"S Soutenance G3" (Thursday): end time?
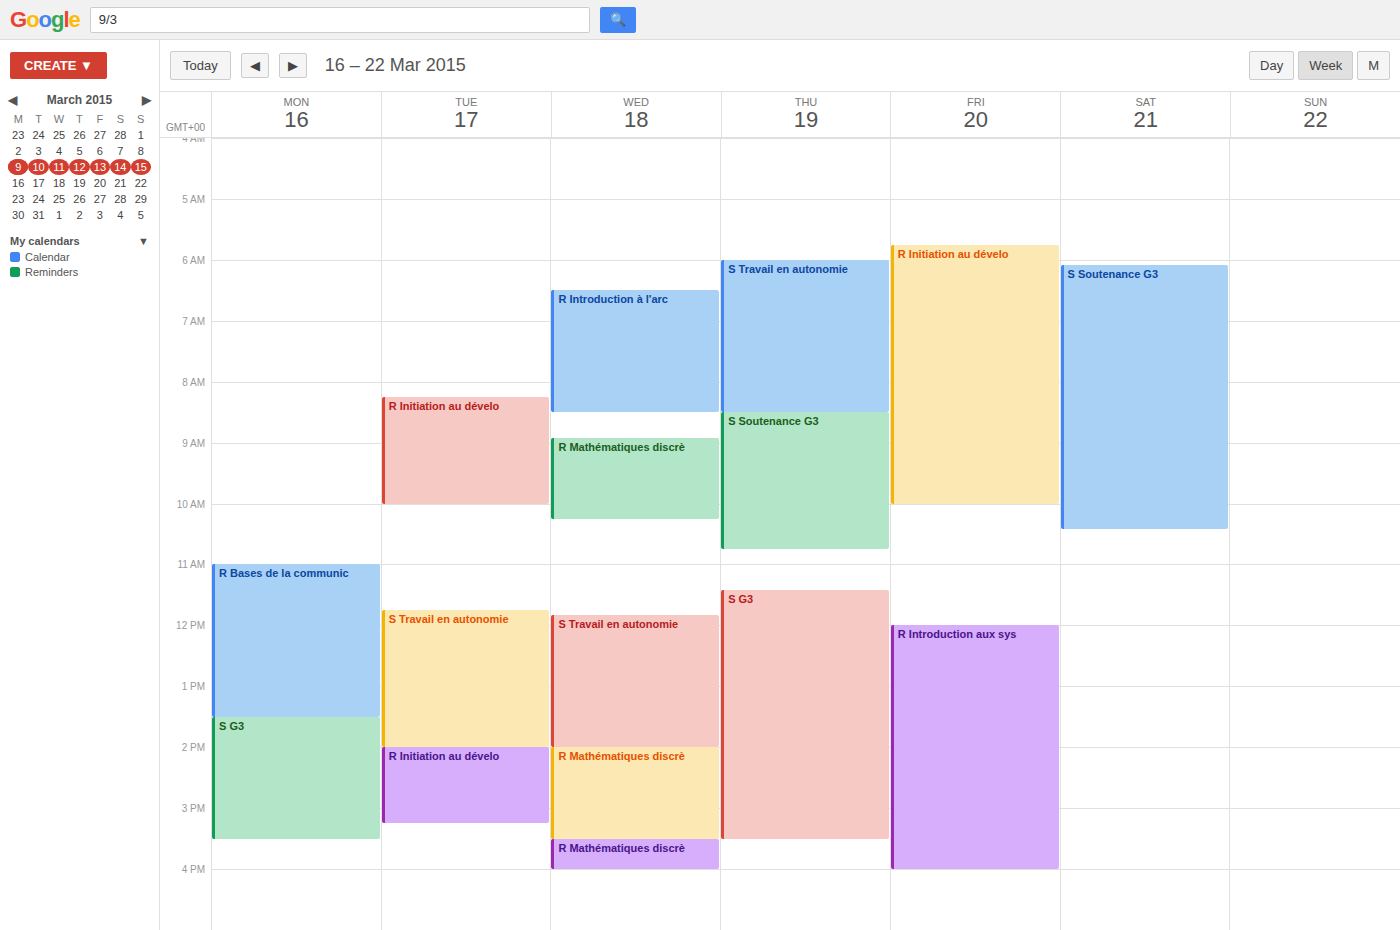
10:45 AM